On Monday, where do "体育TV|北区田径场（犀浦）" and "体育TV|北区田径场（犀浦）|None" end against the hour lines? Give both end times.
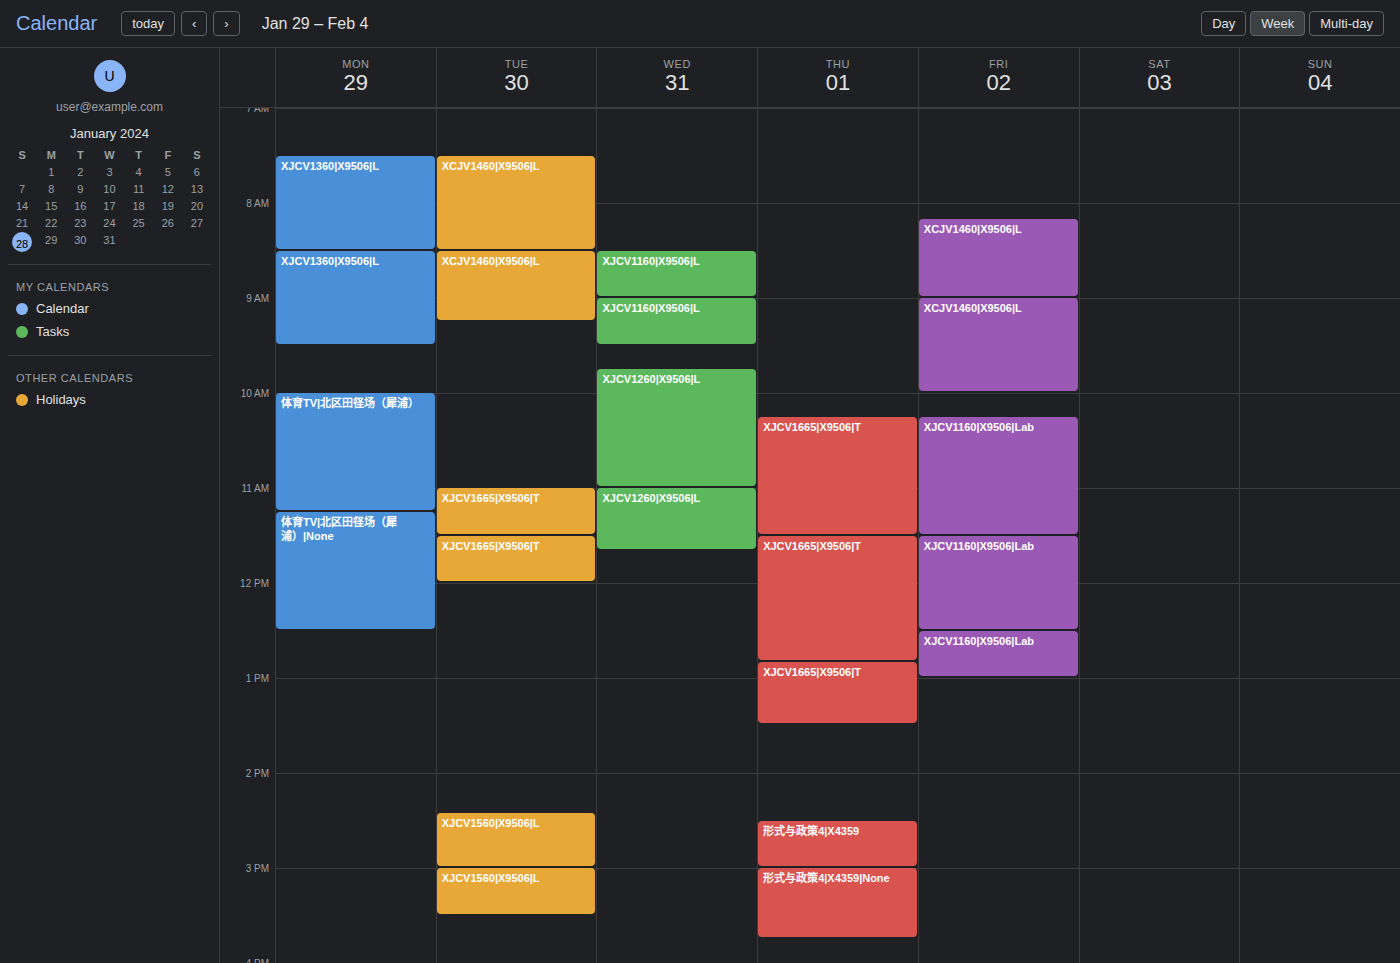
"体育TV|北区田径场（犀浦）": 11:15 AM, neither: a quarter of the way from the 11 AM line to the 12 PM line. "体育TV|北区田径场（犀浦）|None": 12:30 PM, halfway between the 12 PM and 1 PM lines.